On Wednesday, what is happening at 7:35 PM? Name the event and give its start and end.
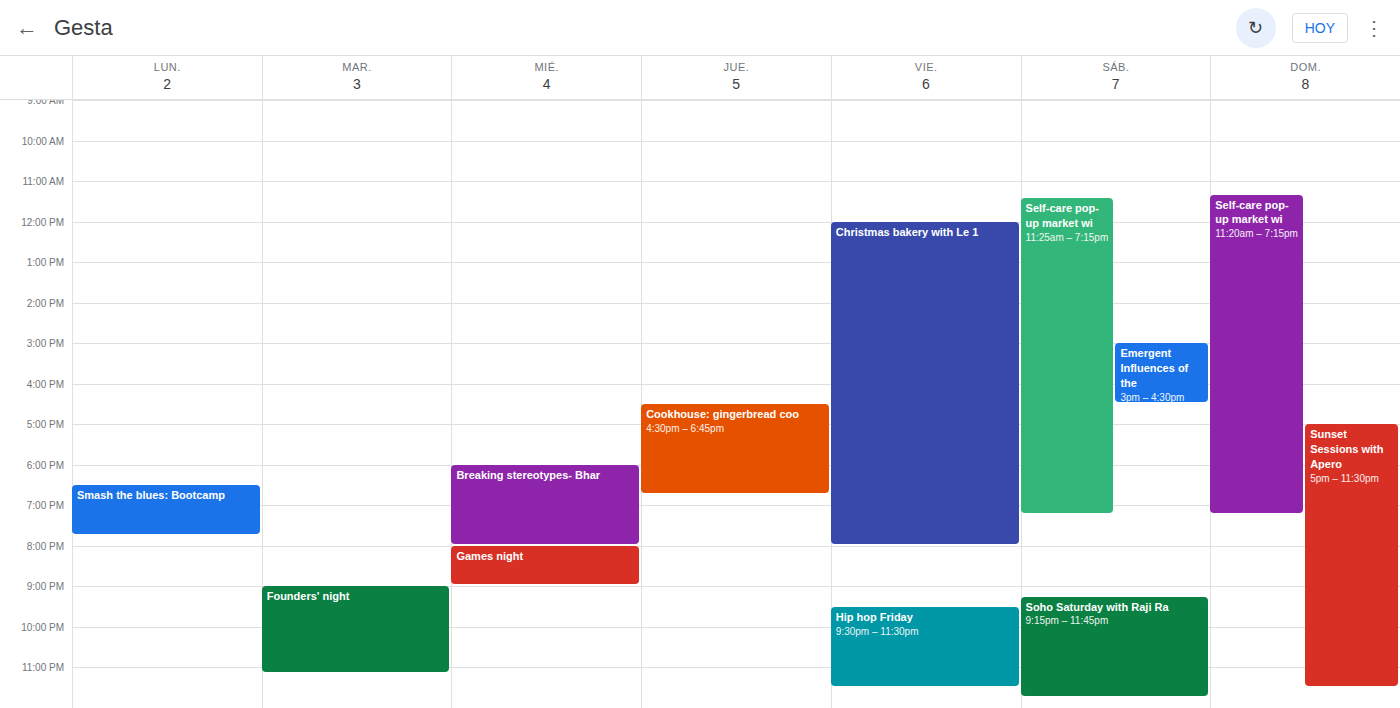
"Breaking stereotypes- Bhar", 6:00 PM to 8:00 PM